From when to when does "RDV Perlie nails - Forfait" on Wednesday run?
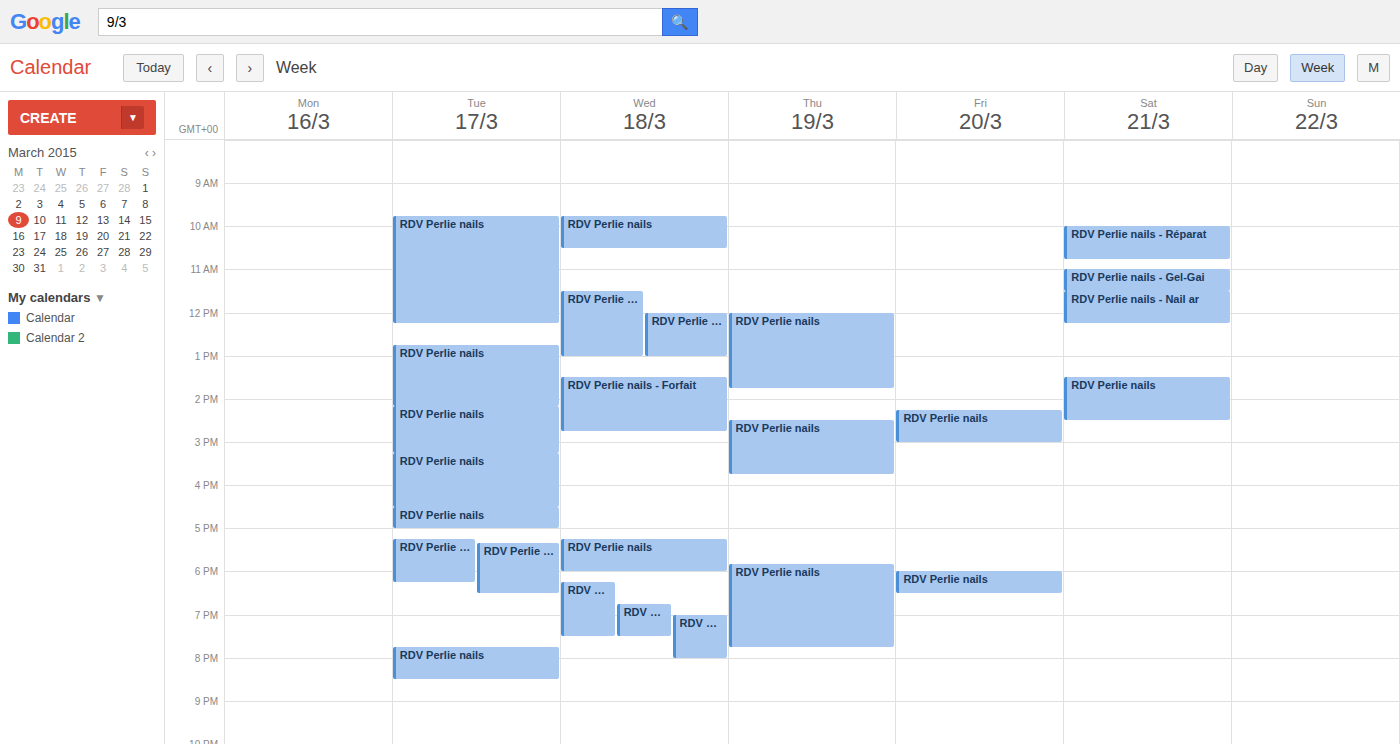
1:30 PM to 2:45 PM